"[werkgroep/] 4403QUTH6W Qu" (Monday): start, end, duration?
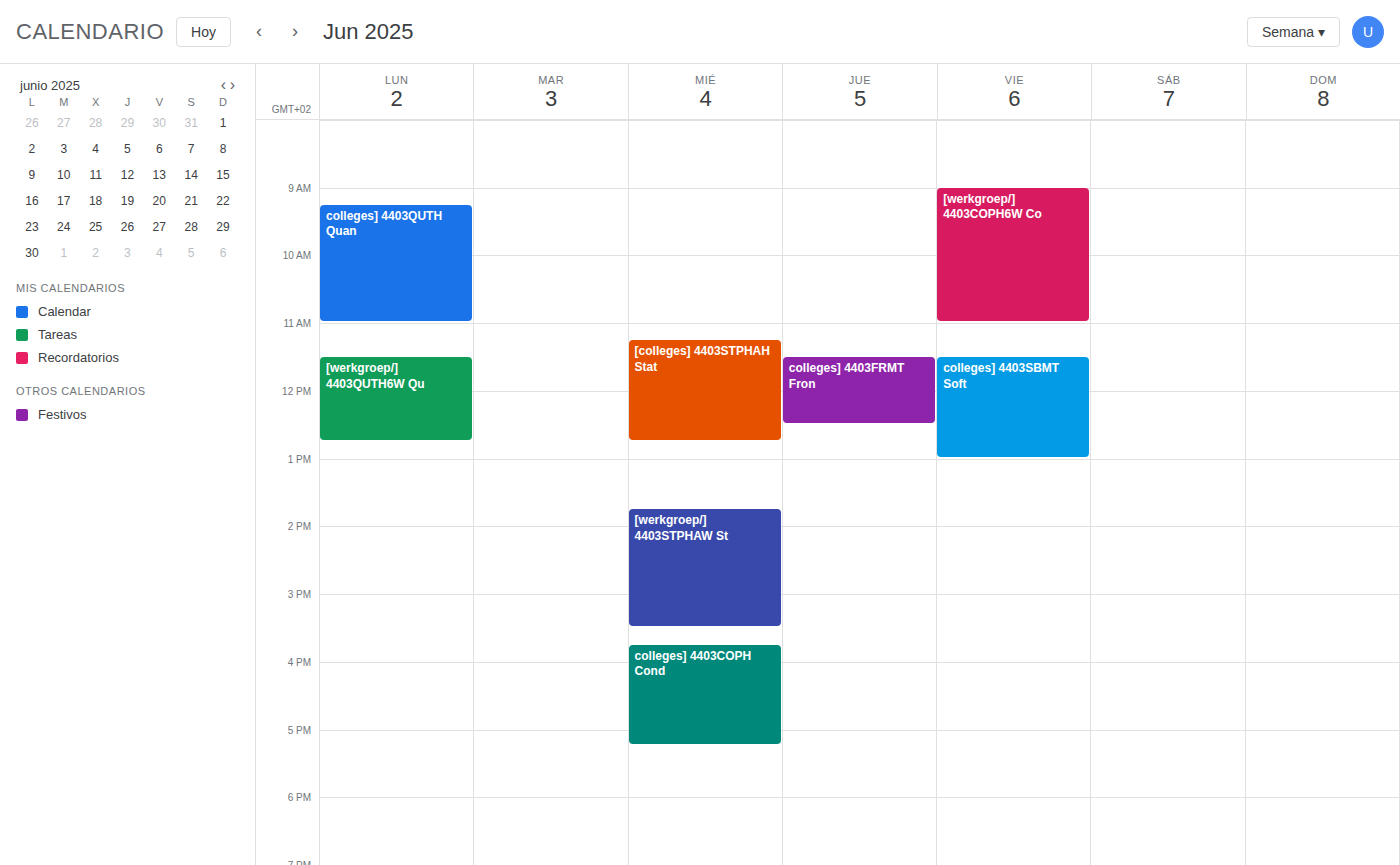
11:30 AM to 12:45 PM, 1 hour 15 minutes